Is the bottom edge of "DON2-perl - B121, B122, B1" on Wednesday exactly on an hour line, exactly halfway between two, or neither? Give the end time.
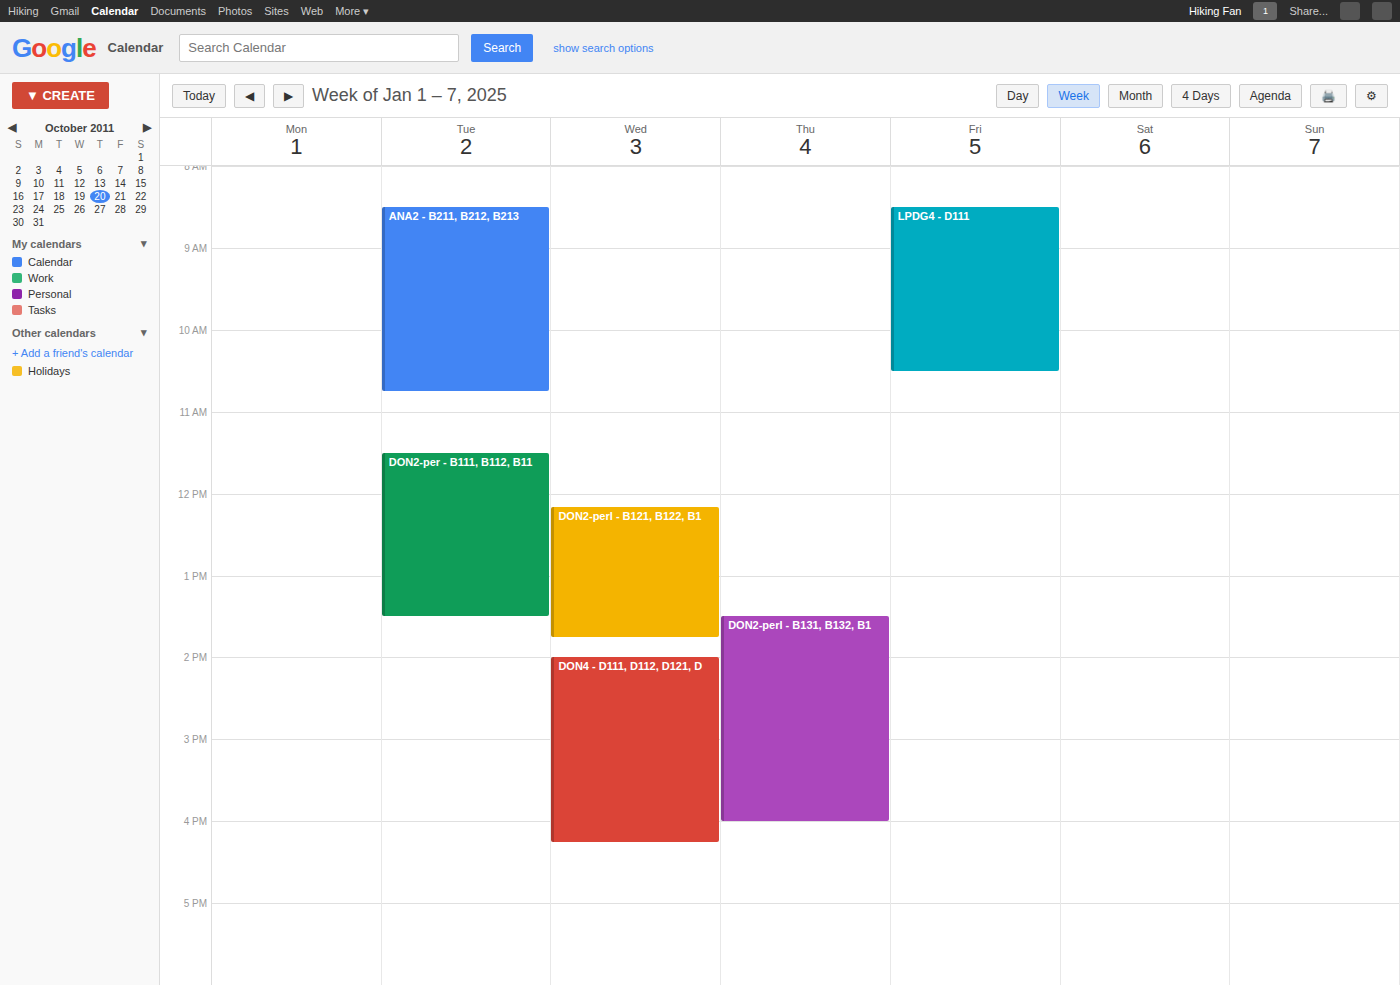
1:45 PM -- neither: three quarters of the way from the 1 PM line to the 2 PM line.